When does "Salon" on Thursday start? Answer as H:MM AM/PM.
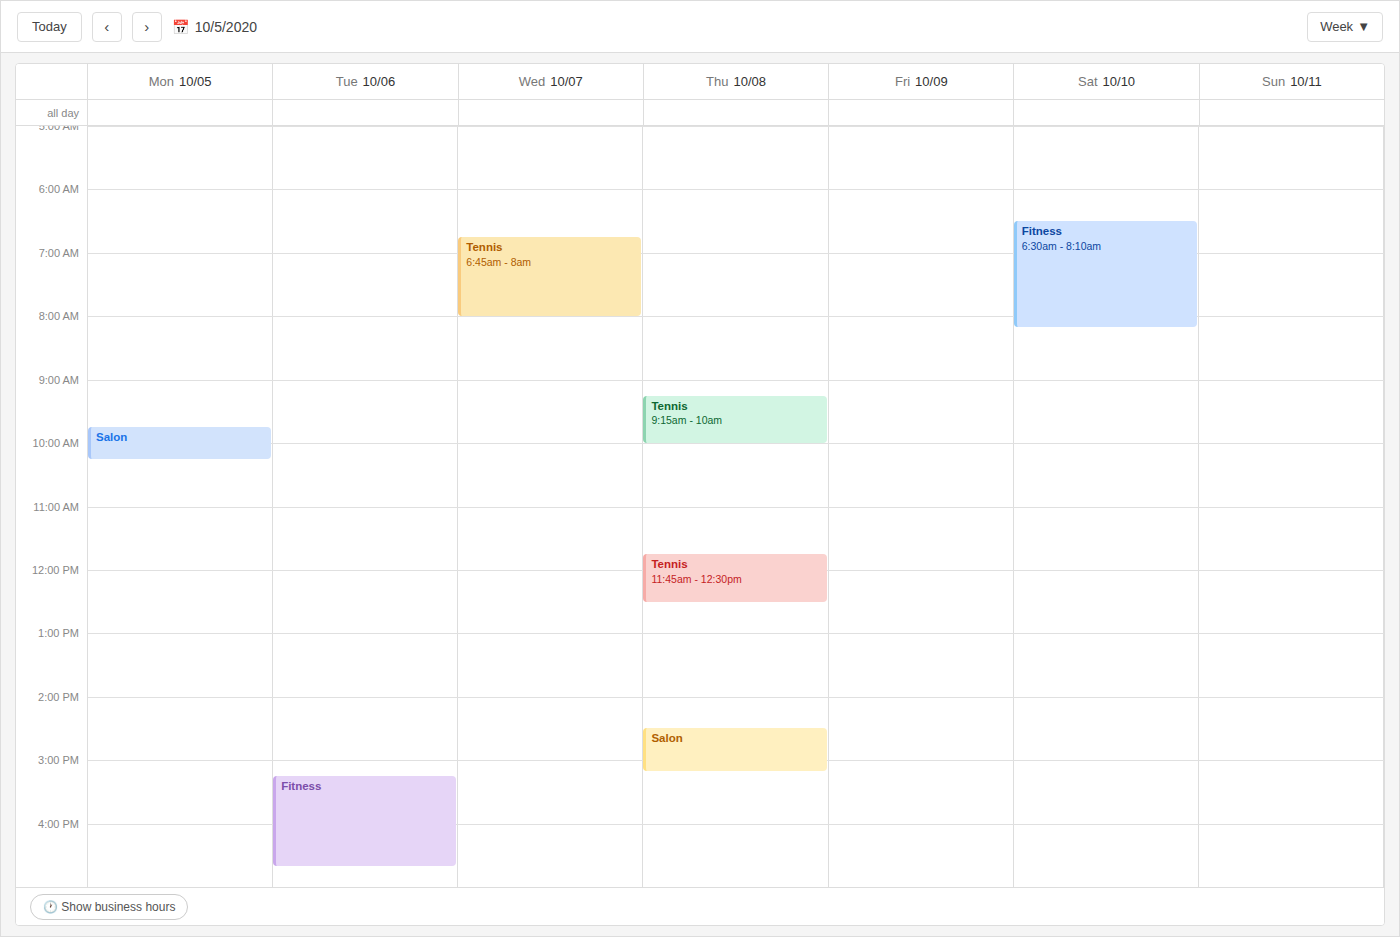
2:30 PM